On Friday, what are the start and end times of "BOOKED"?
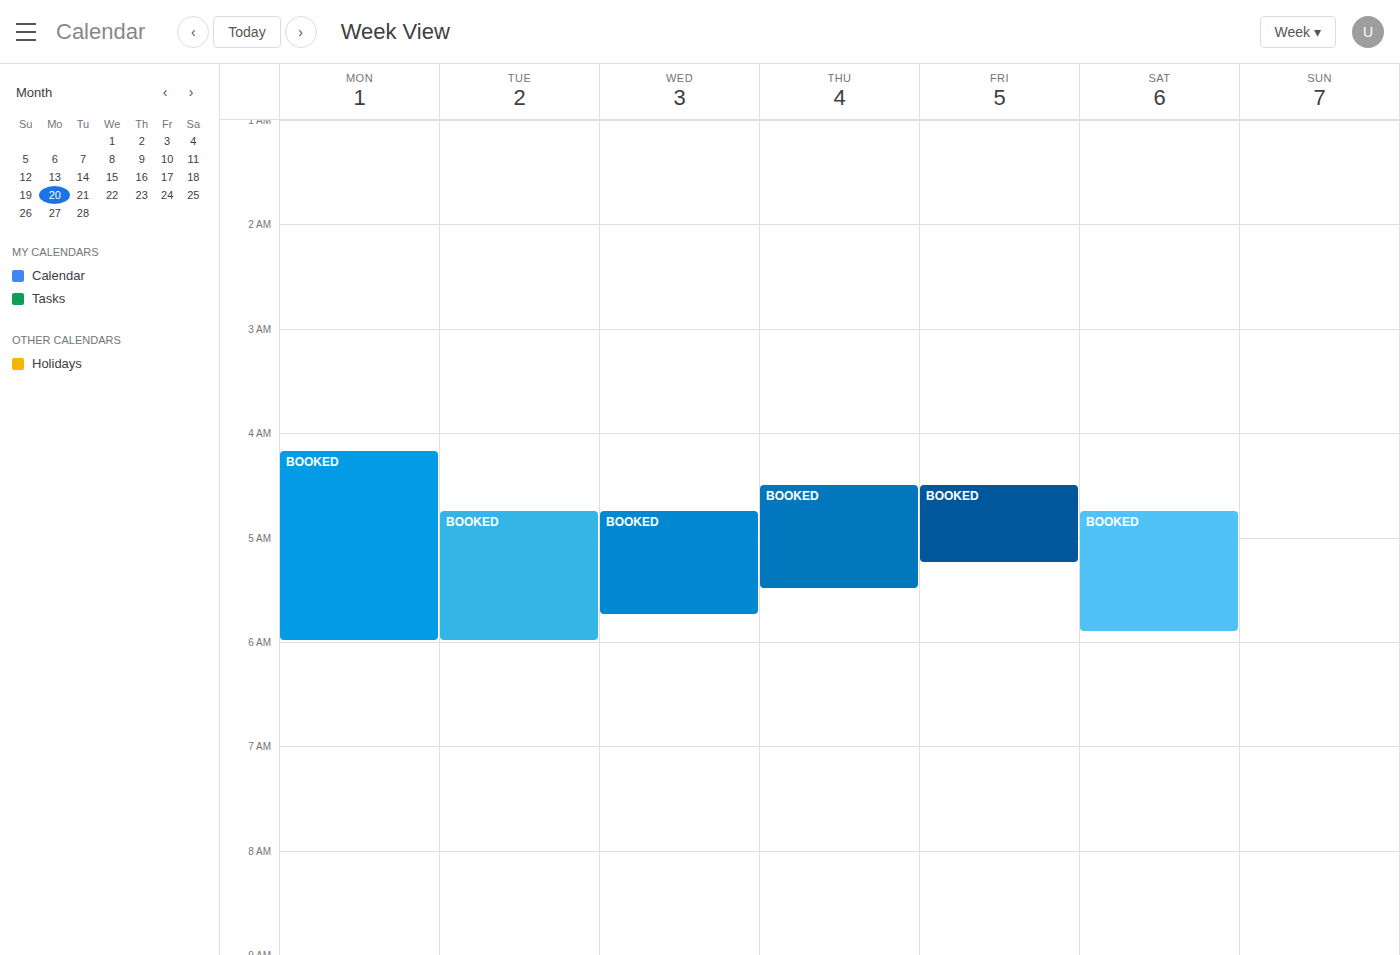
04:30 to 05:15